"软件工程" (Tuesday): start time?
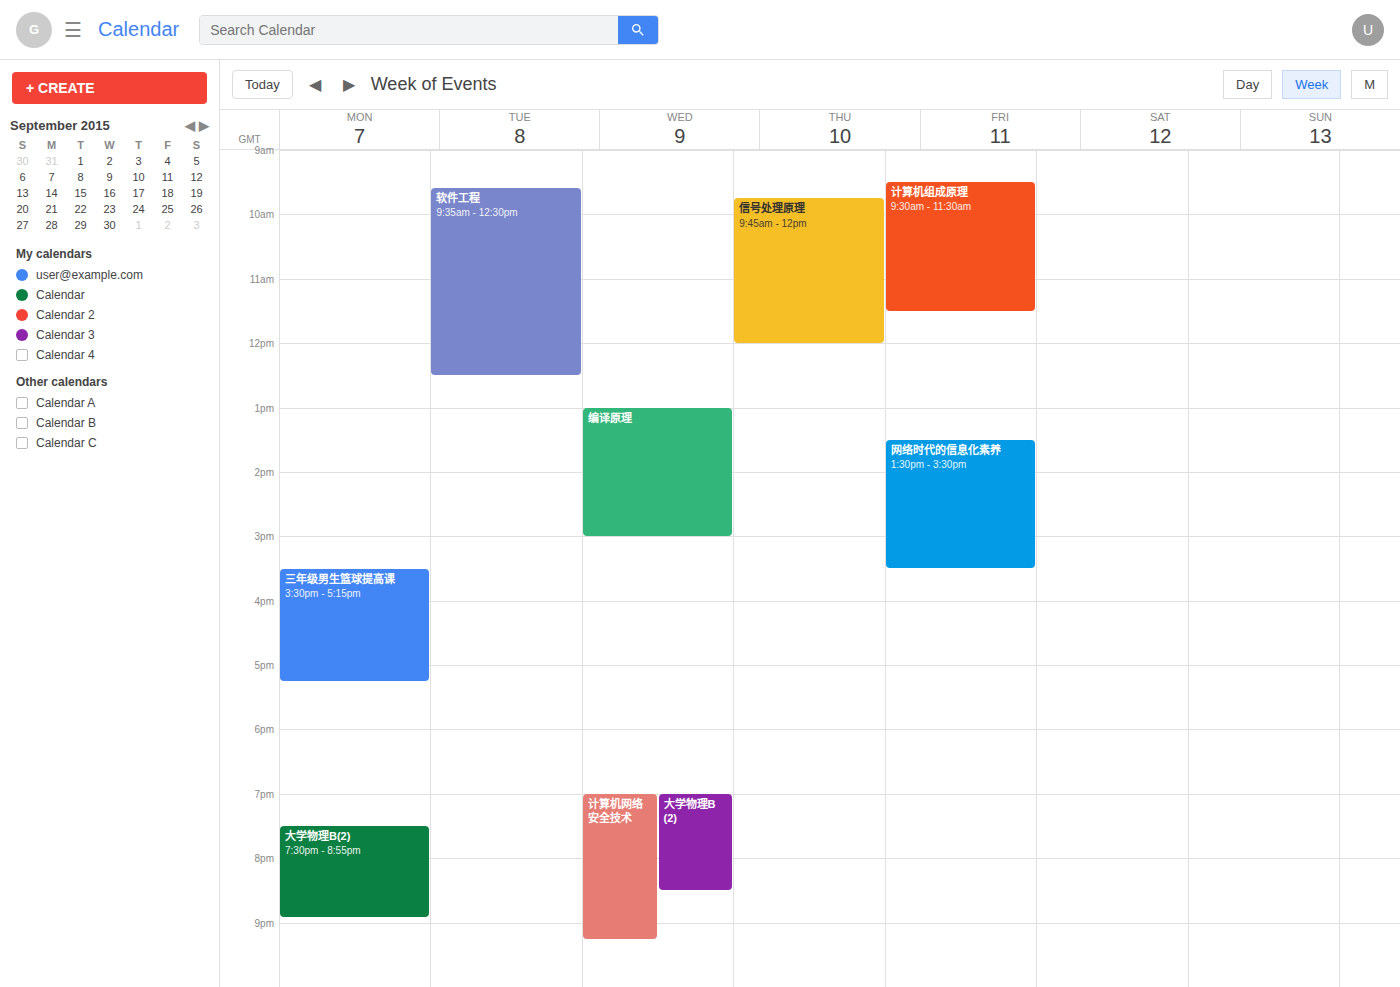
9:35 AM